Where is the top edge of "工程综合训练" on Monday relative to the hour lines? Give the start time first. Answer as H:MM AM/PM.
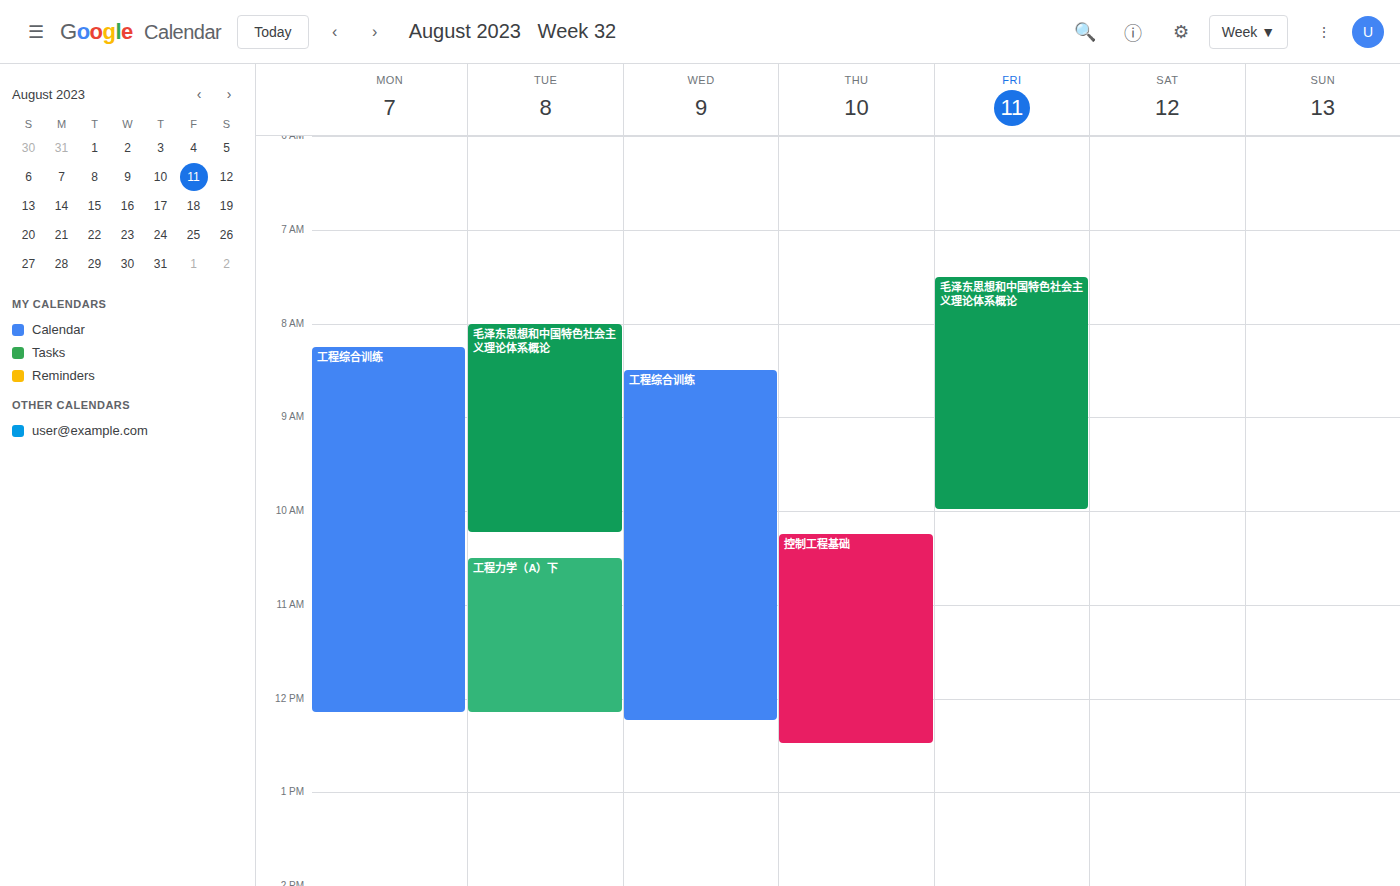
8:15 AM -- neither: a quarter of the way from the 8 AM line to the 9 AM line.